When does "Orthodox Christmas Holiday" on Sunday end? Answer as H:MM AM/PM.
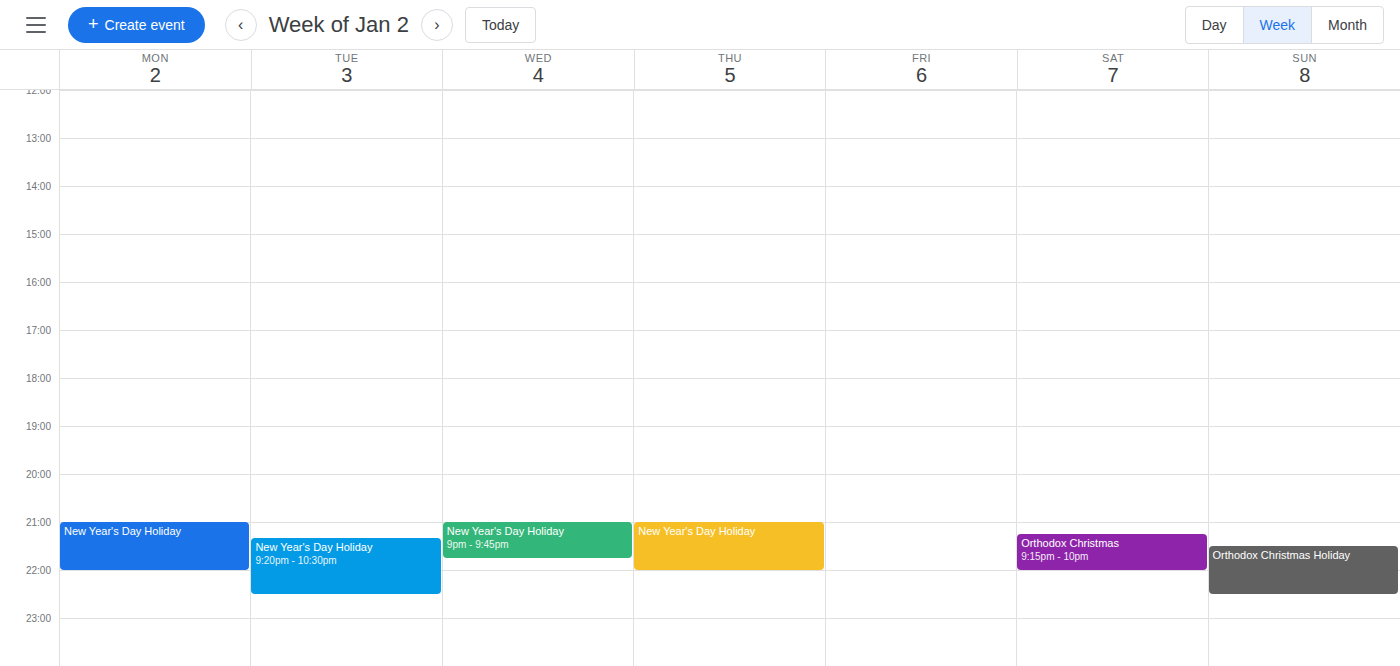
10:30 PM